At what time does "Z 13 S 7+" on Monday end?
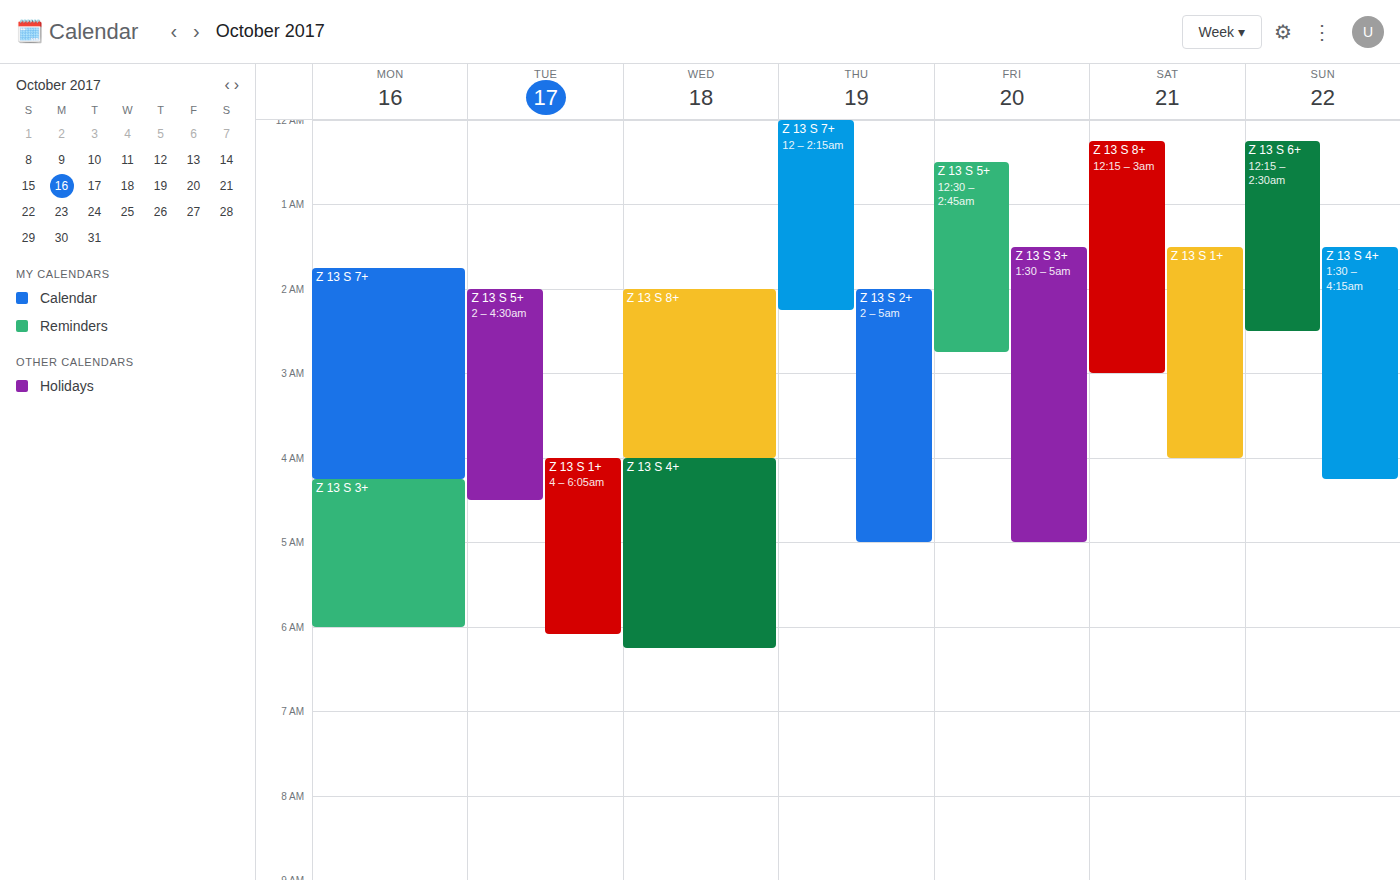
04:15